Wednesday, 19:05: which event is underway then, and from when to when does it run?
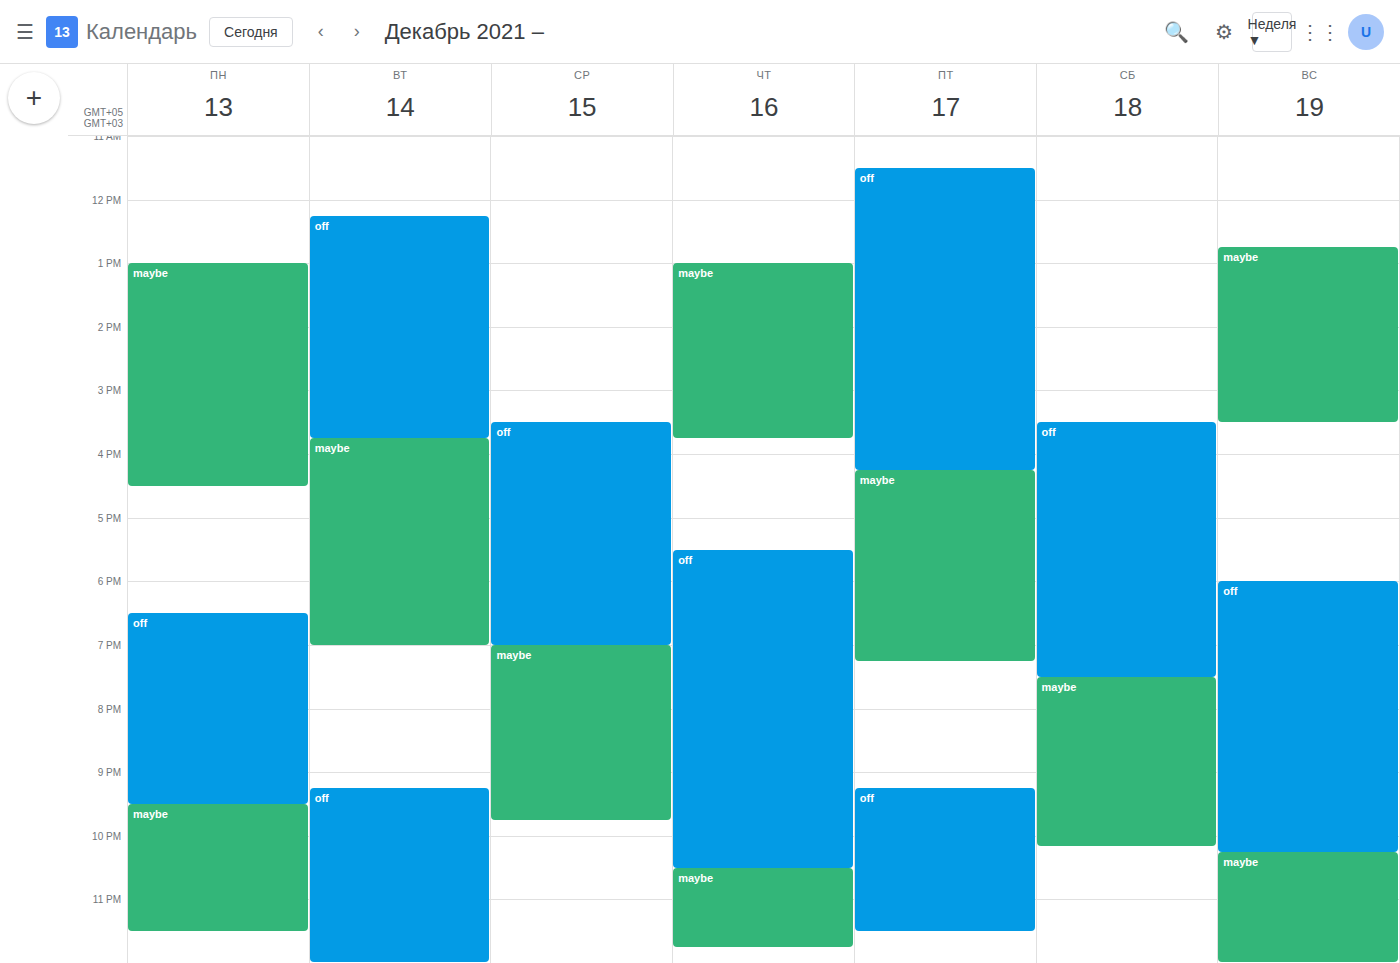
"maybe", 19:00 to 21:45